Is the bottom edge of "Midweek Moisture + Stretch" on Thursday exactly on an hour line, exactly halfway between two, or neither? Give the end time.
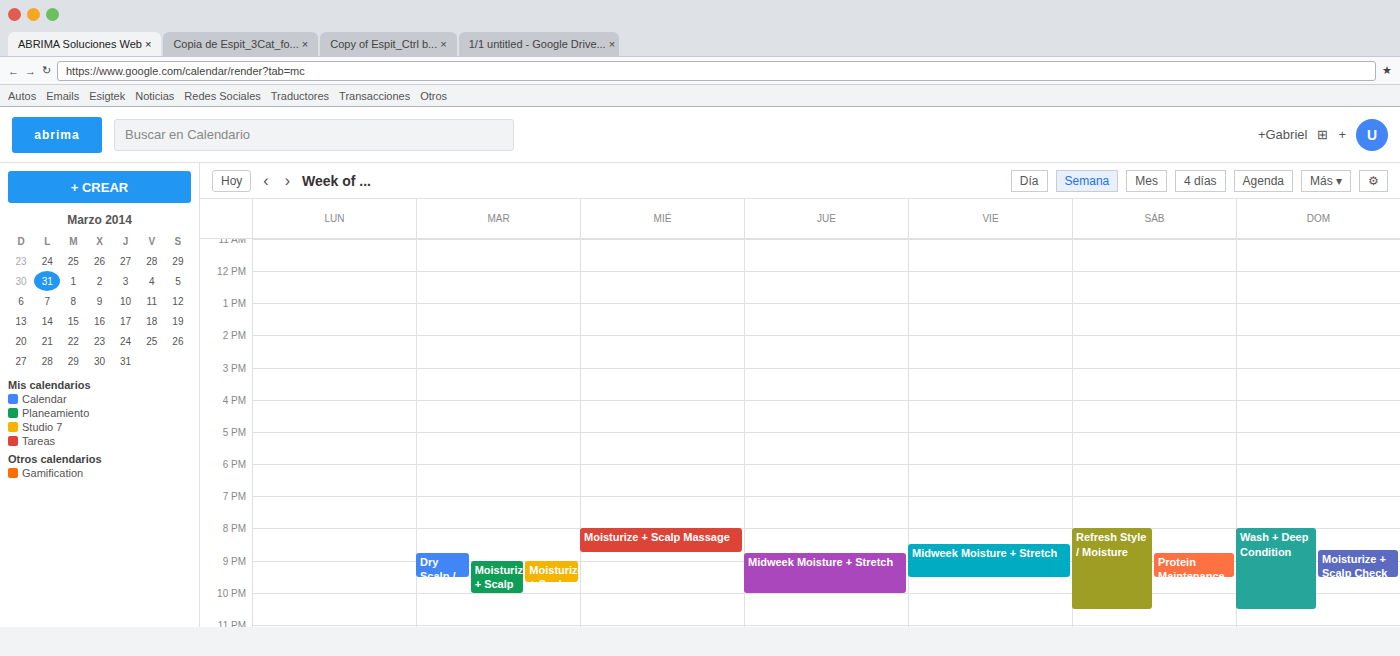
22:00 -- exactly on the 22:00 line.